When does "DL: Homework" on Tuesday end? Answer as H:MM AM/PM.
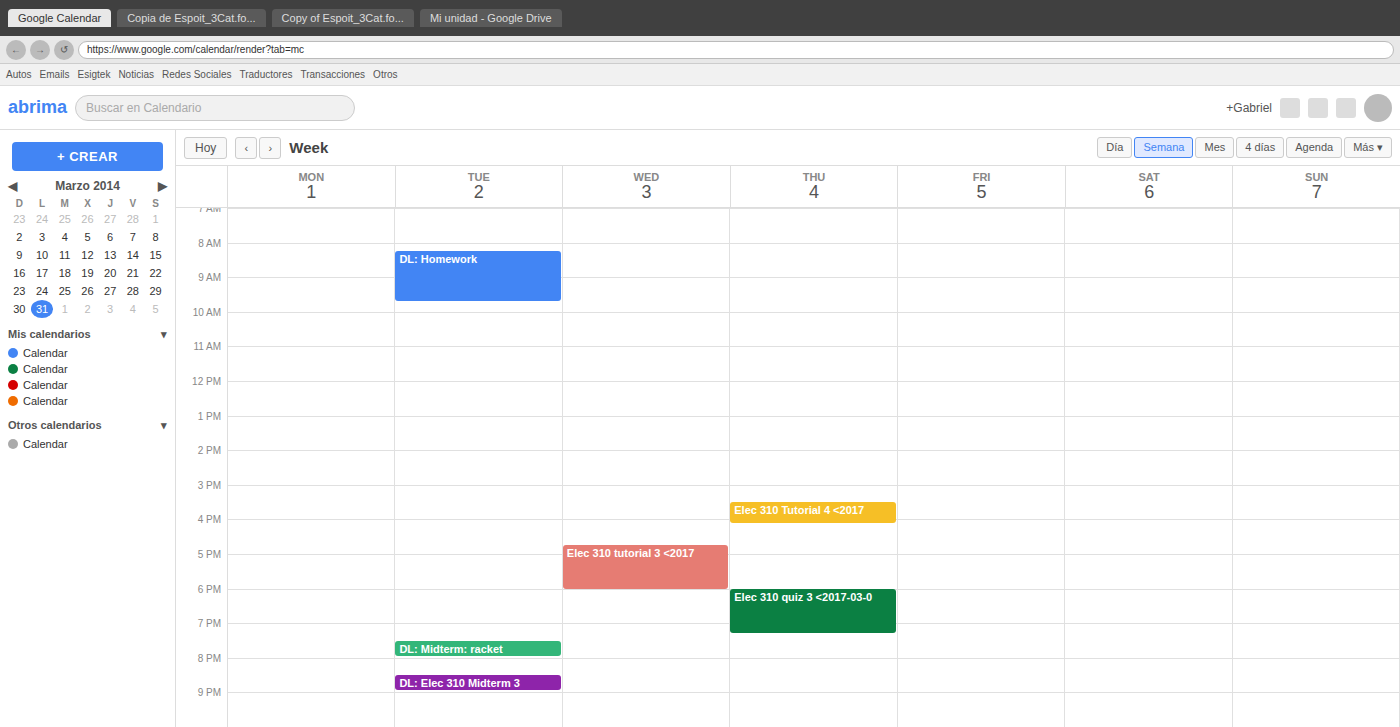
9:45 AM